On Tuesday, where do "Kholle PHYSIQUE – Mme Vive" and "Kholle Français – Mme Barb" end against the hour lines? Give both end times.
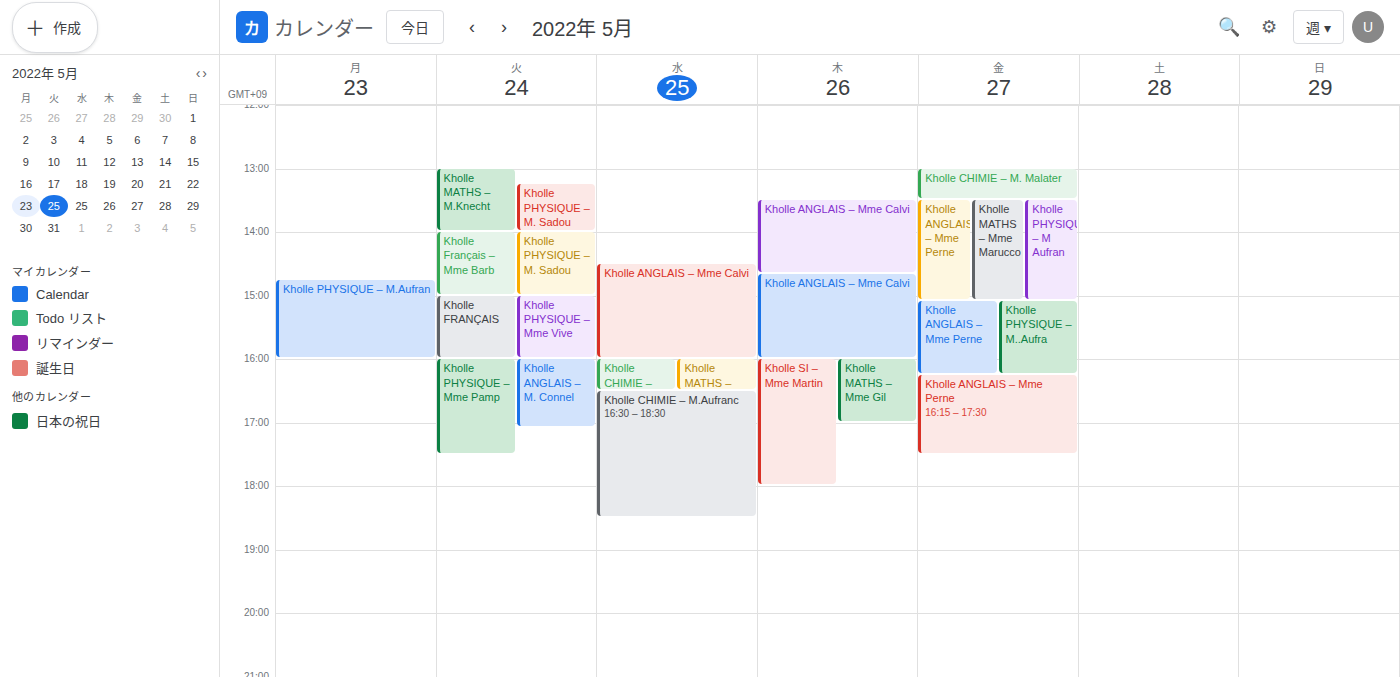
"Kholle PHYSIQUE – Mme Vive": 4:00 PM, exactly on the 4 PM line. "Kholle Français – Mme Barb": 3:00 PM, exactly on the 3 PM line.